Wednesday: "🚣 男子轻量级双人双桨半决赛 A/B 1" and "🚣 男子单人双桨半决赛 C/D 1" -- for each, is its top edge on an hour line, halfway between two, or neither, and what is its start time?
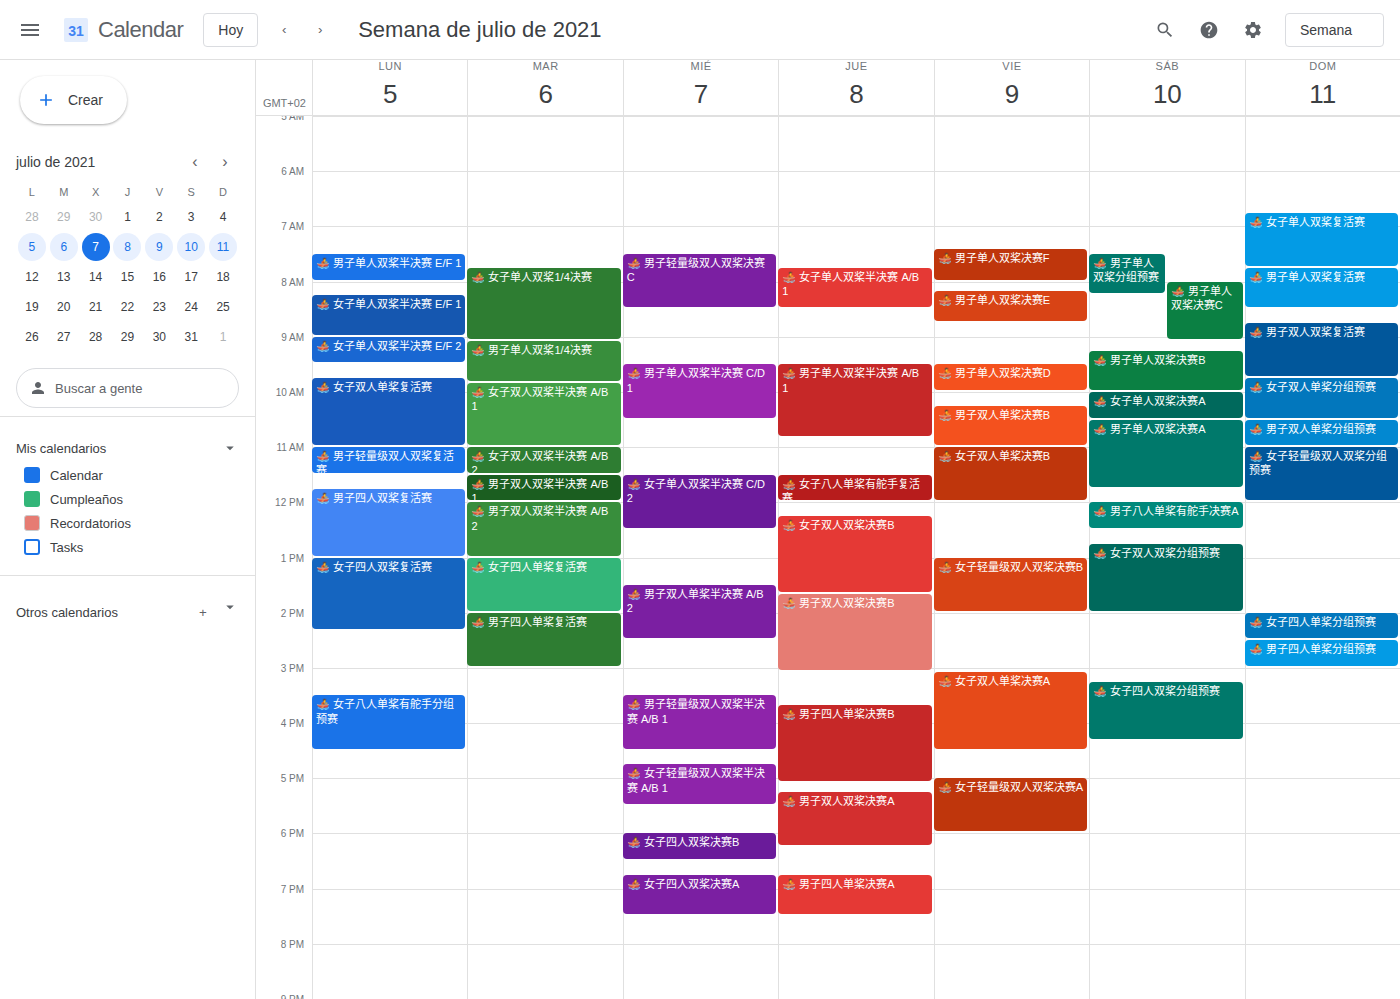
"🚣 男子轻量级双人双桨半决赛 A/B 1": 3:30 PM, halfway between the 3 PM and 4 PM lines. "🚣 男子单人双桨半决赛 C/D 1": 9:30 AM, halfway between the 9 AM and 10 AM lines.